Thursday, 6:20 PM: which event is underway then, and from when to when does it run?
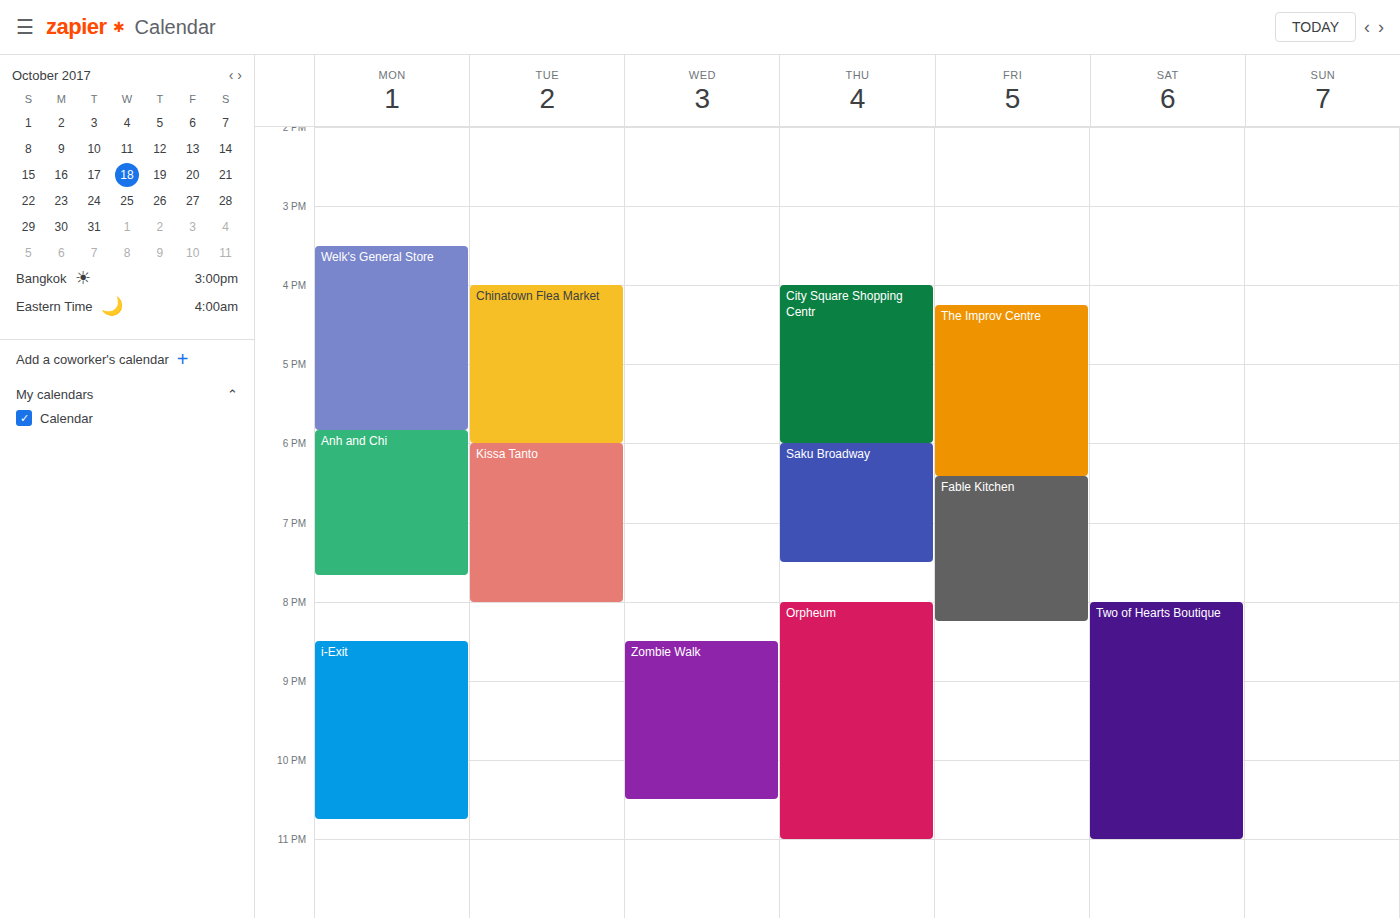
"Saku Broadway", 6:00 PM to 7:30 PM